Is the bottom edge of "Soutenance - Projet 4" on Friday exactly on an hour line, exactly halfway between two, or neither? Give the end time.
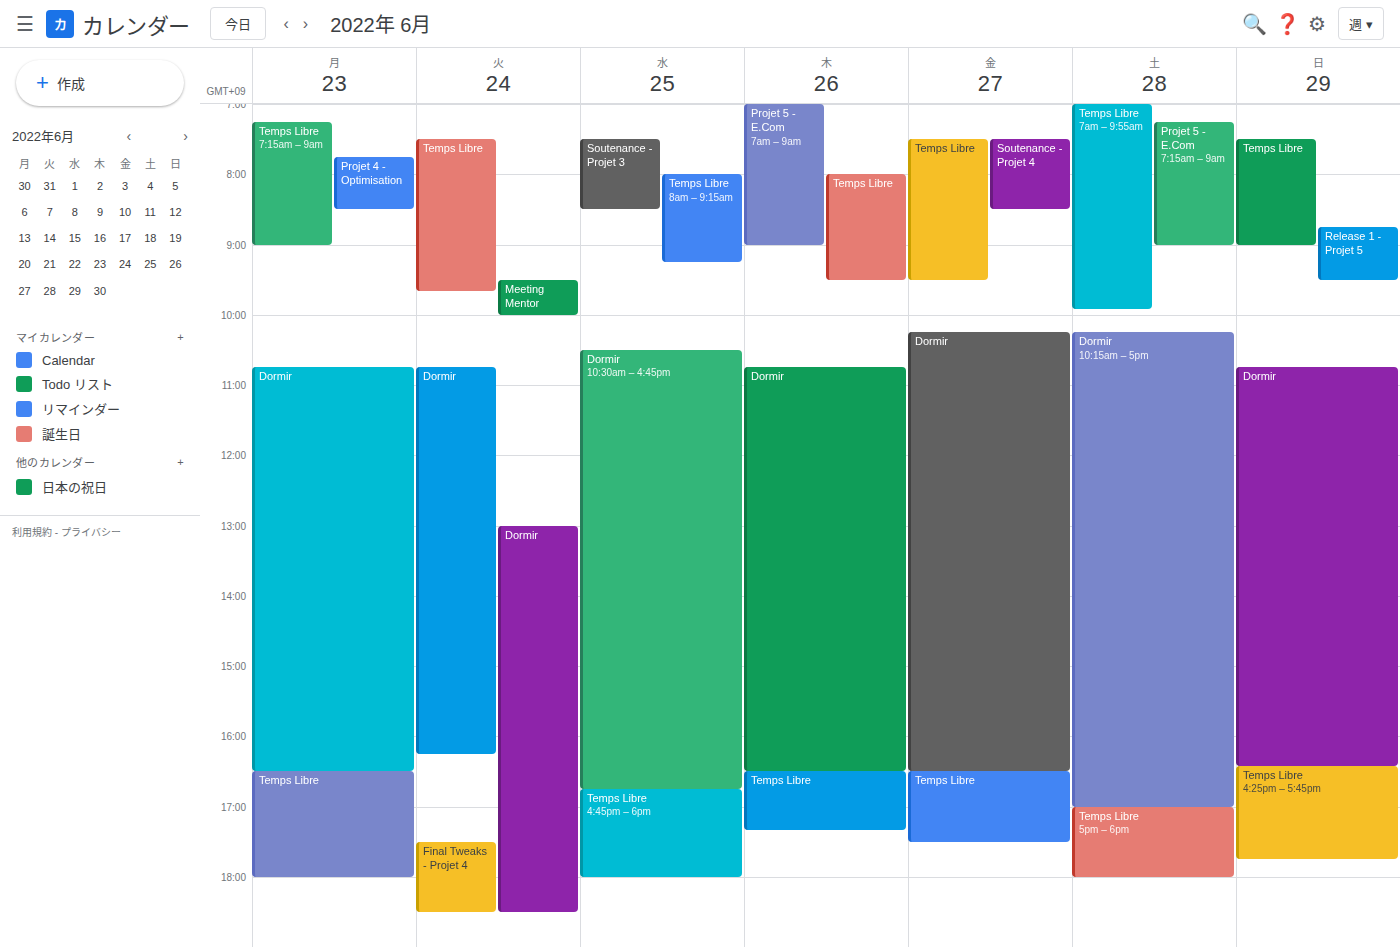
08:30 -- halfway between the 08:00 and 09:00 lines.